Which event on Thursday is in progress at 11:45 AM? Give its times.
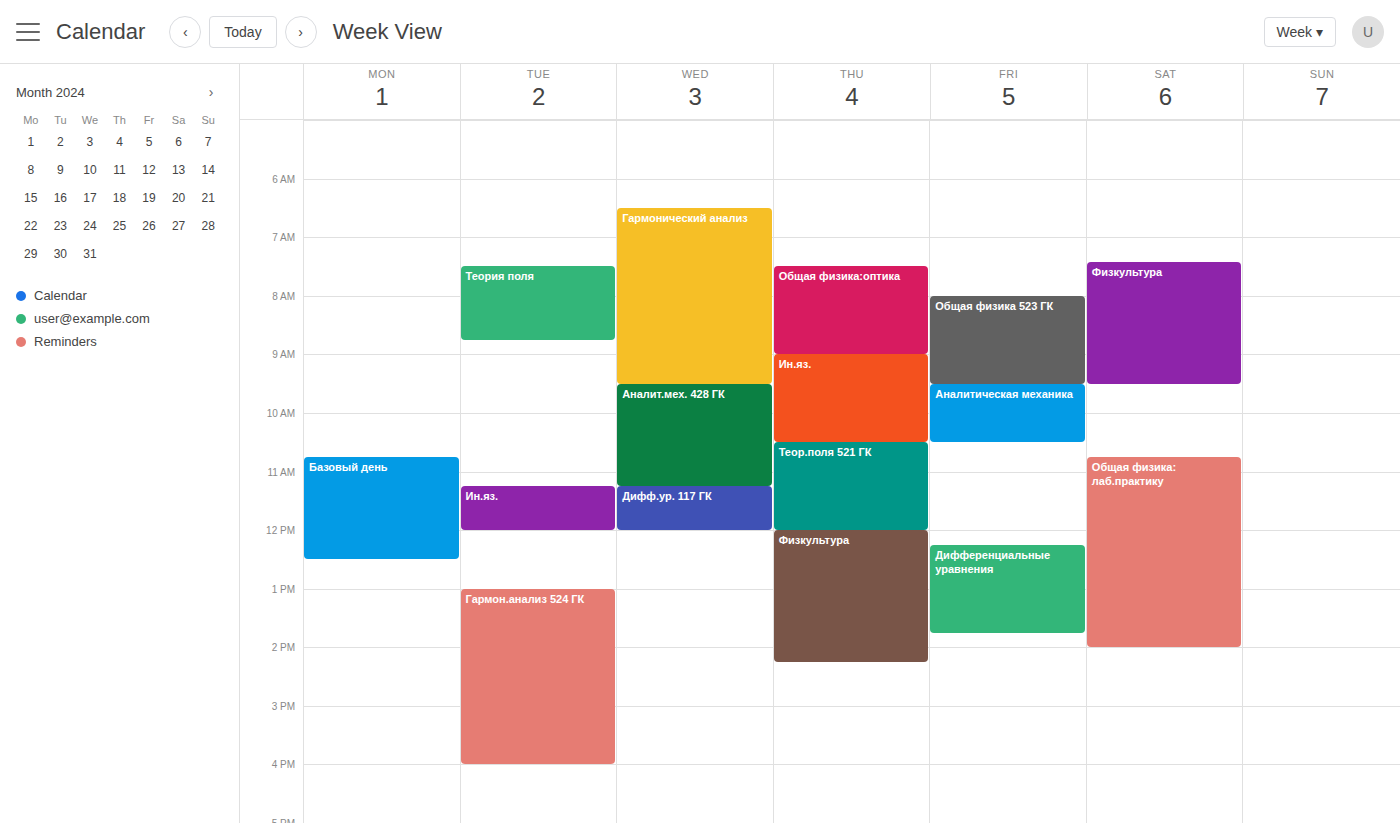
"Теор.поля 521 ГК", 10:30 AM to 12:00 PM